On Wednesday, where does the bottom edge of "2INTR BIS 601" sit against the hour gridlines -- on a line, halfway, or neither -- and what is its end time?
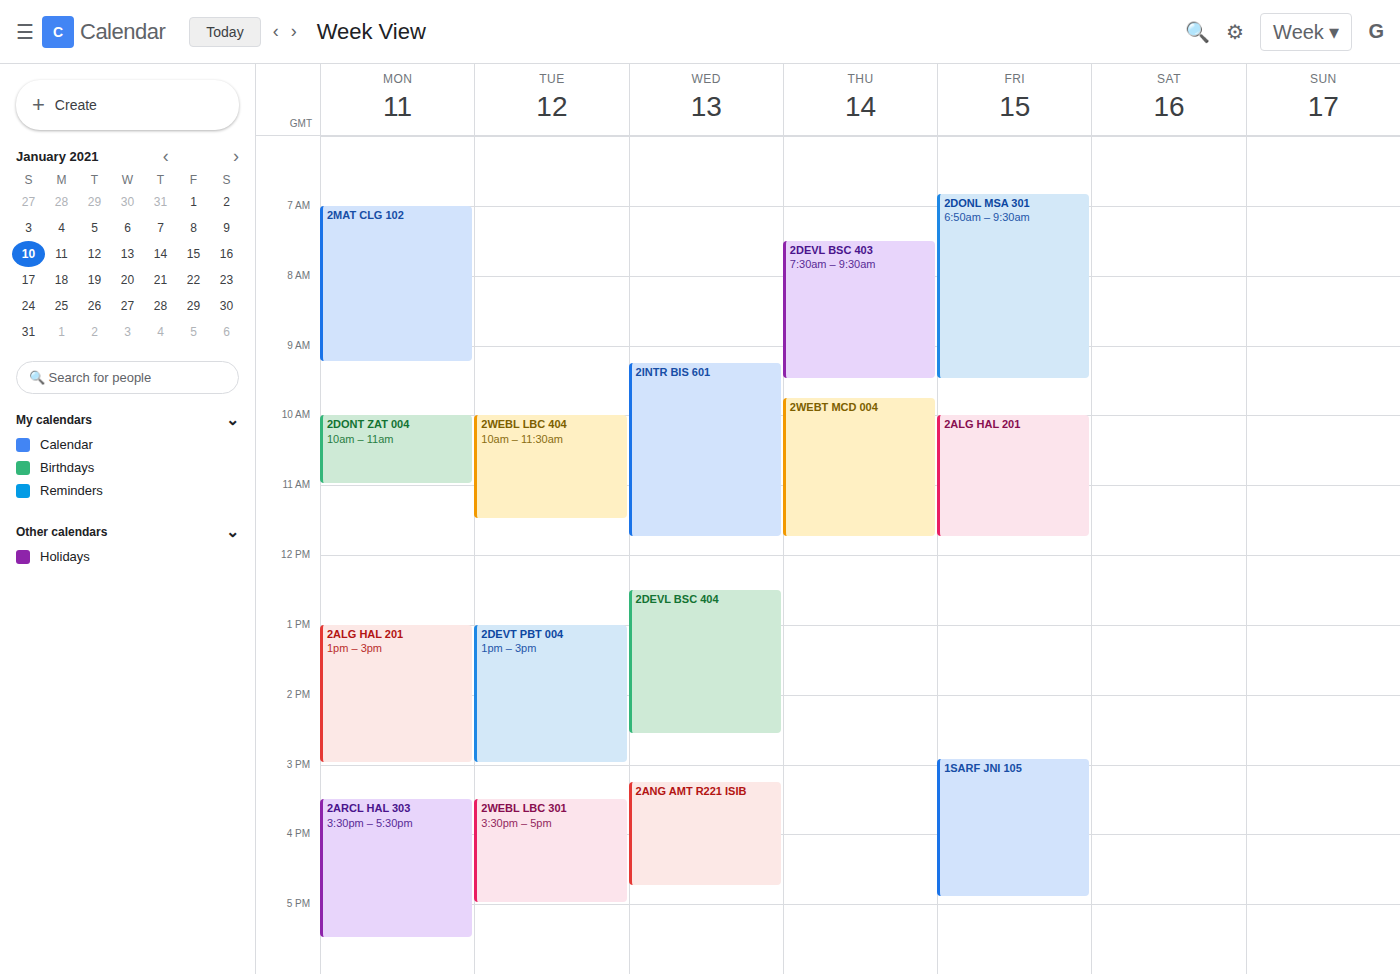
11:45 AM -- neither: three quarters of the way from the 11 AM line to the 12 PM line.